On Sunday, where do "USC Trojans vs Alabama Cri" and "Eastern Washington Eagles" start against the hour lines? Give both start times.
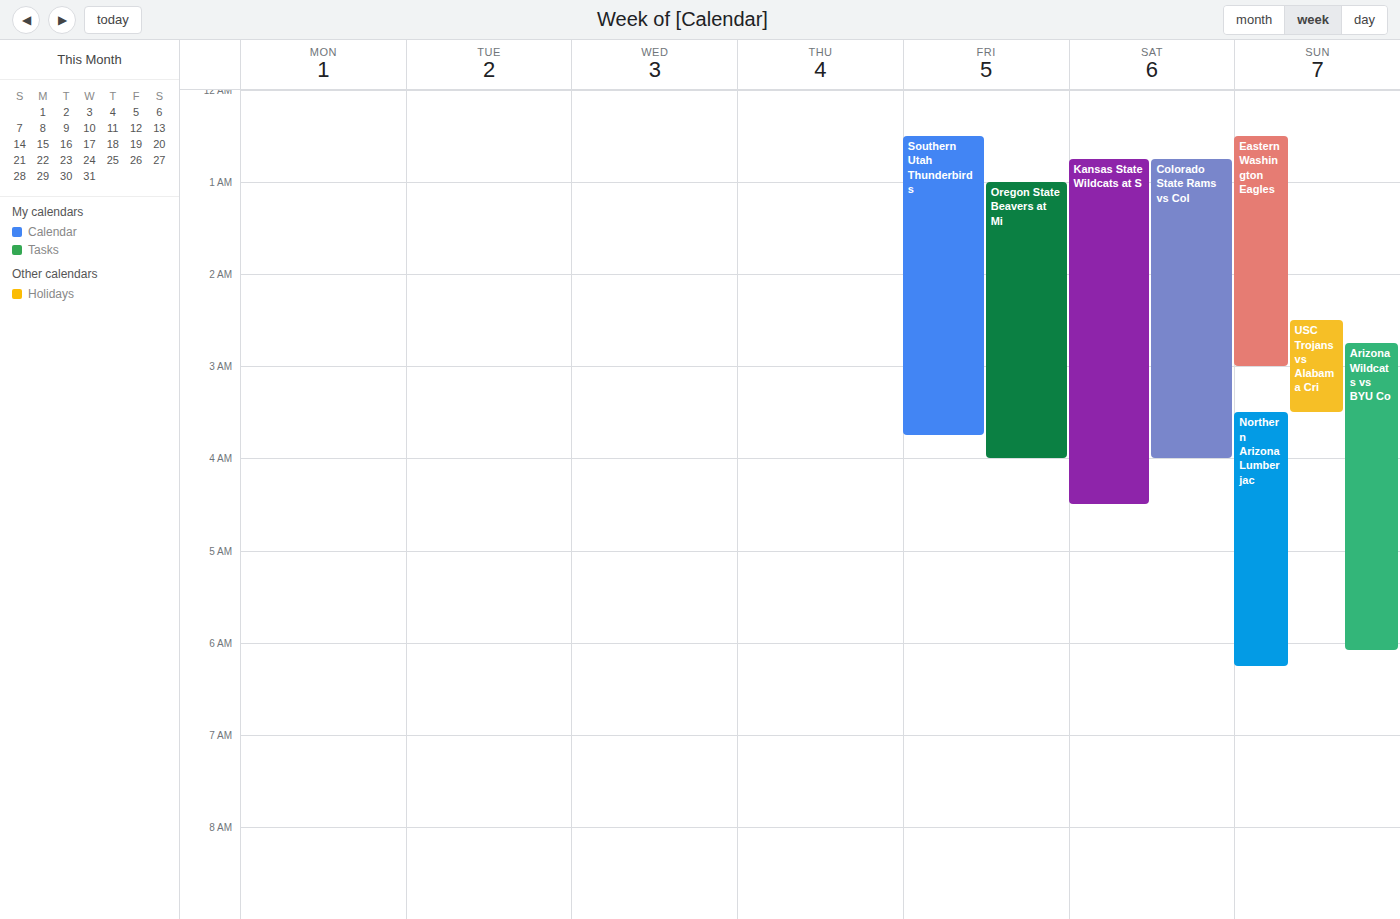
"USC Trojans vs Alabama Cri": 2:30 AM, halfway between the 2 AM and 3 AM lines. "Eastern Washington Eagles": 12:30 AM, halfway between the 12 AM and 1 AM lines.